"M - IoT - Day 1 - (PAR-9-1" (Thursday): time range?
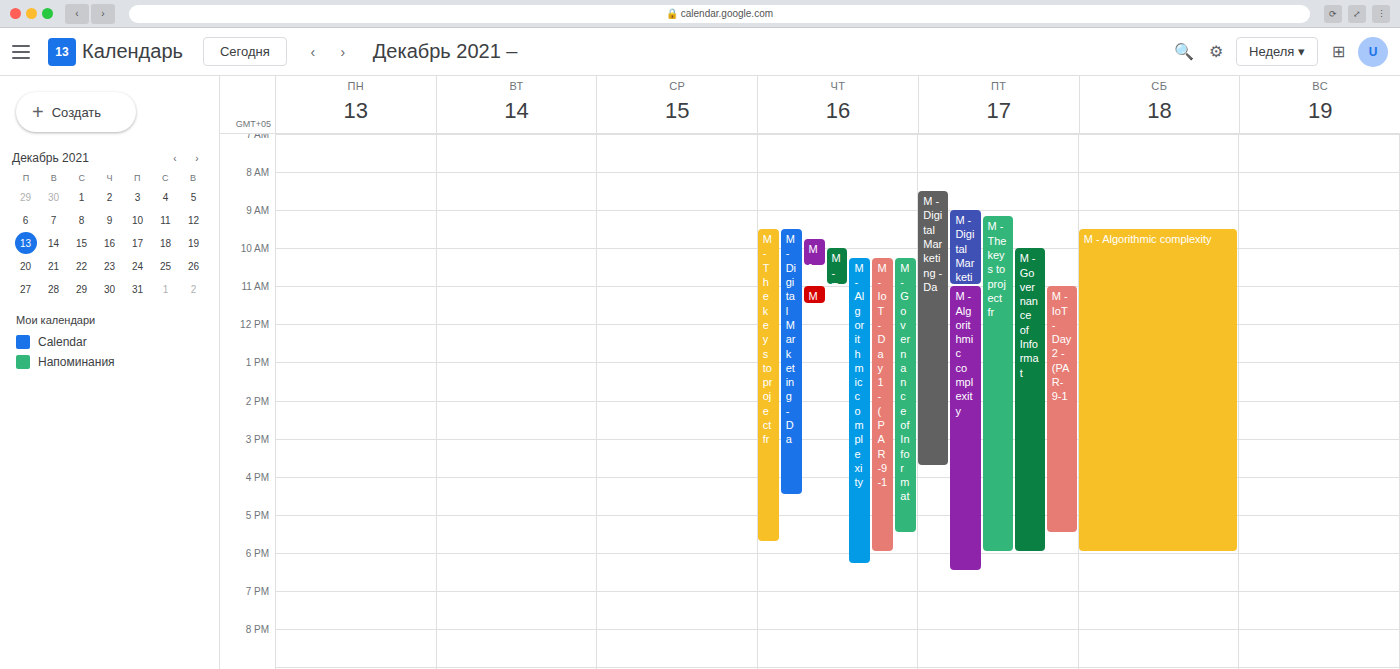
10:15 AM to 6:00 PM